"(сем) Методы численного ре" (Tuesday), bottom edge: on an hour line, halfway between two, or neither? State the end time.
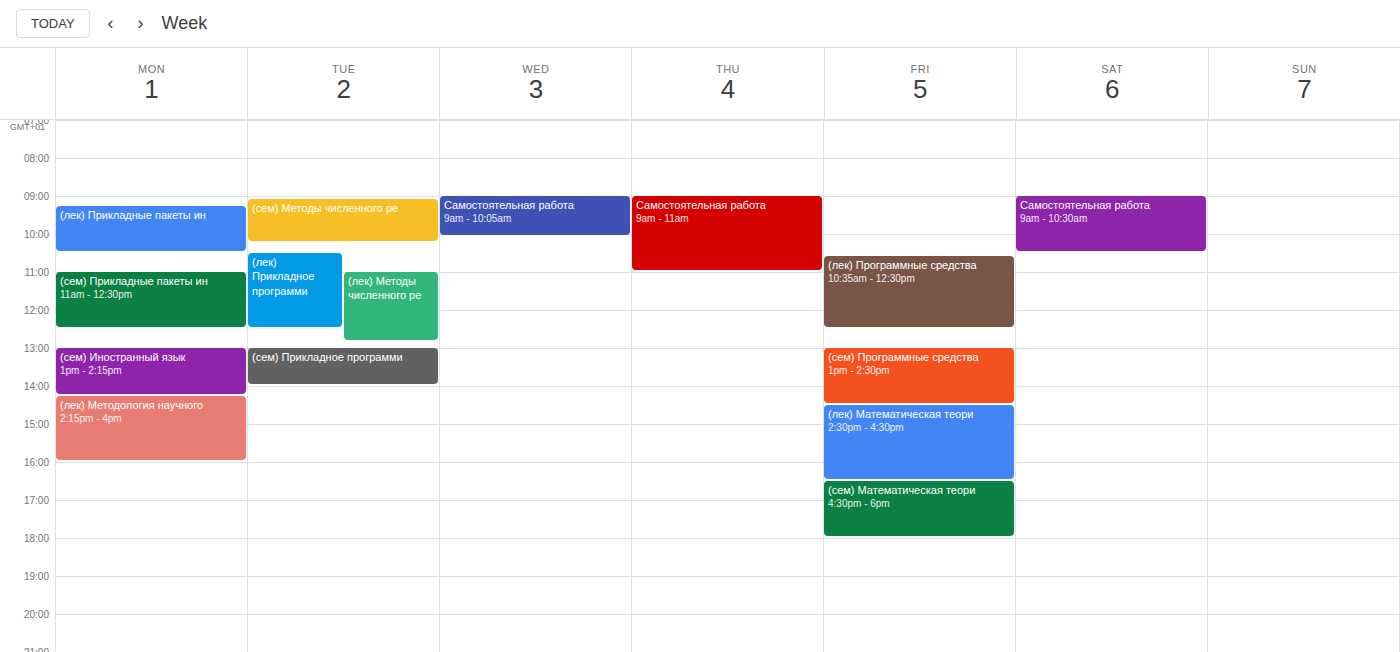
10:15 AM -- neither: a quarter of the way from the 10 AM line to the 11 AM line.